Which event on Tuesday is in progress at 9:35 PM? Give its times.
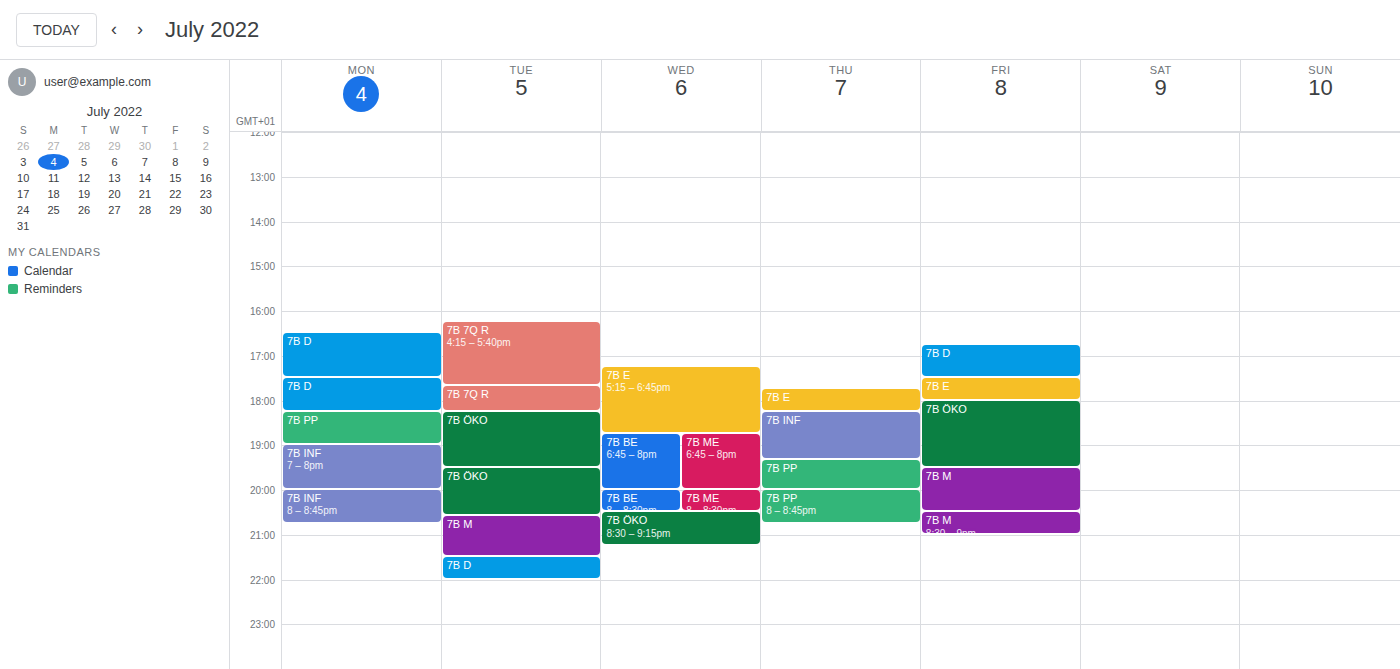
"7B D", 9:30 PM to 10:00 PM